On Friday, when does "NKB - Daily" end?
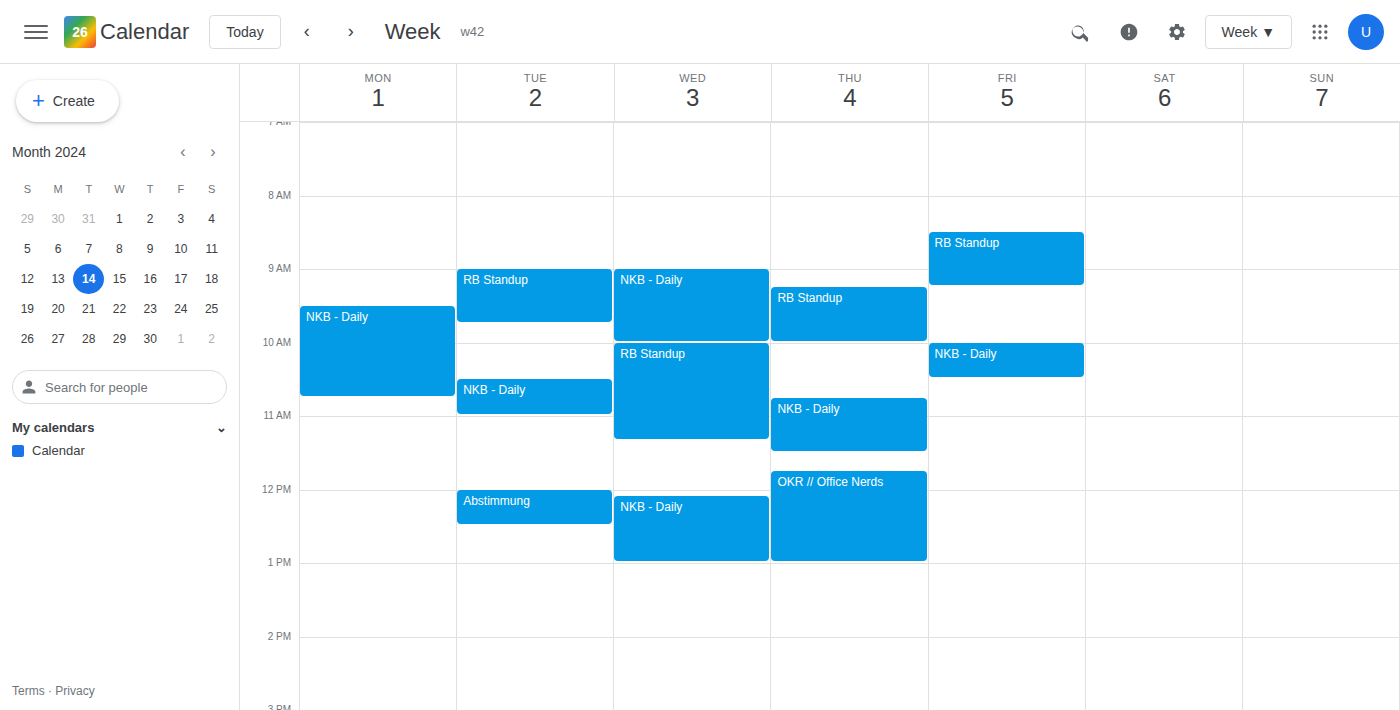
10:30